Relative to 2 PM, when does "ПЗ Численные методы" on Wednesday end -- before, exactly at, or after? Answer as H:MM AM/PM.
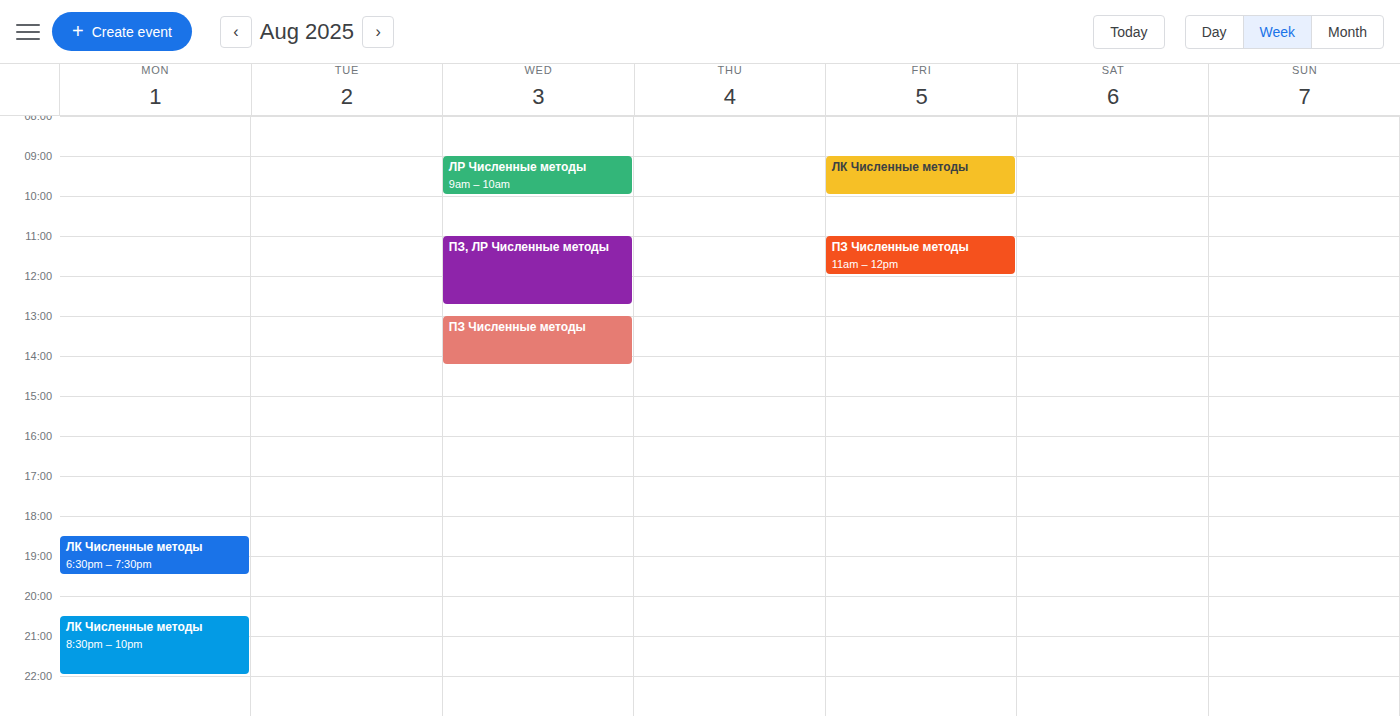
2:15 PM -- after 2 PM, 15 minutes below the 2 PM line.